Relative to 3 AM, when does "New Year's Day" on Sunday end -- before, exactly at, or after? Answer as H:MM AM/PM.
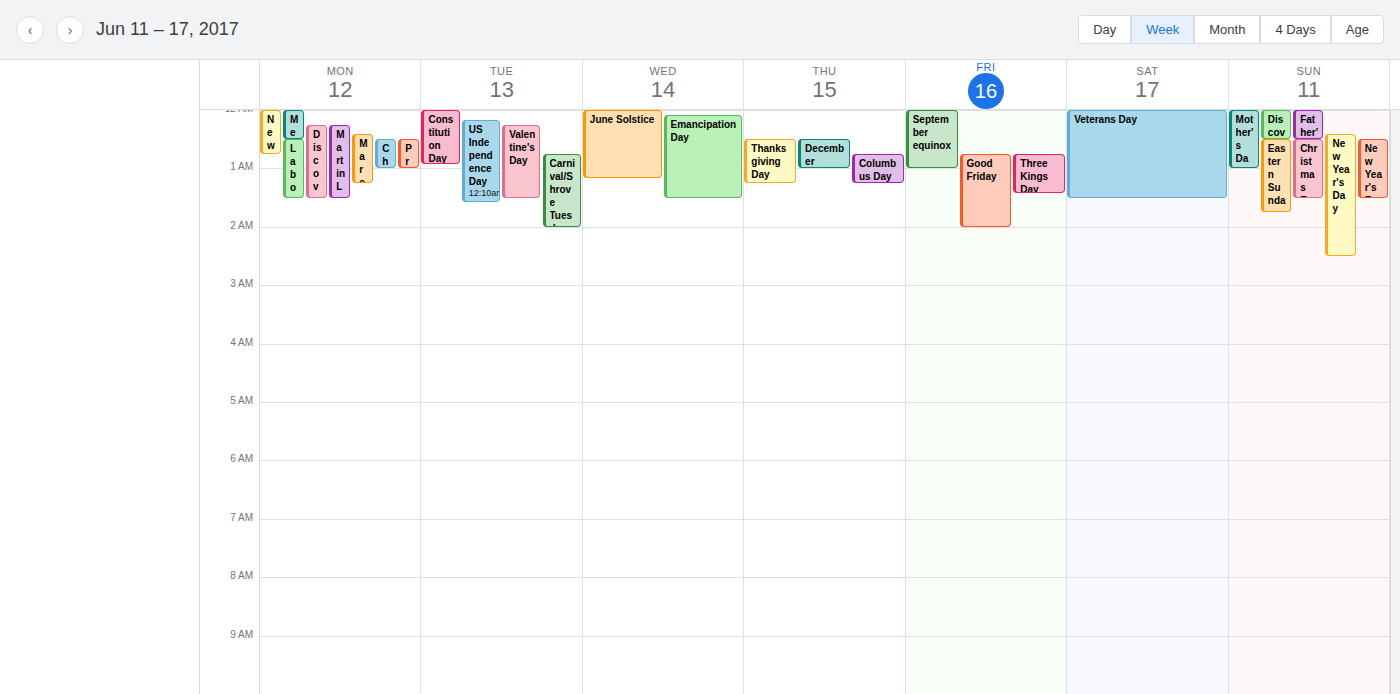
2:30 AM -- before 3 AM, 30 minutes above the 3 AM line.